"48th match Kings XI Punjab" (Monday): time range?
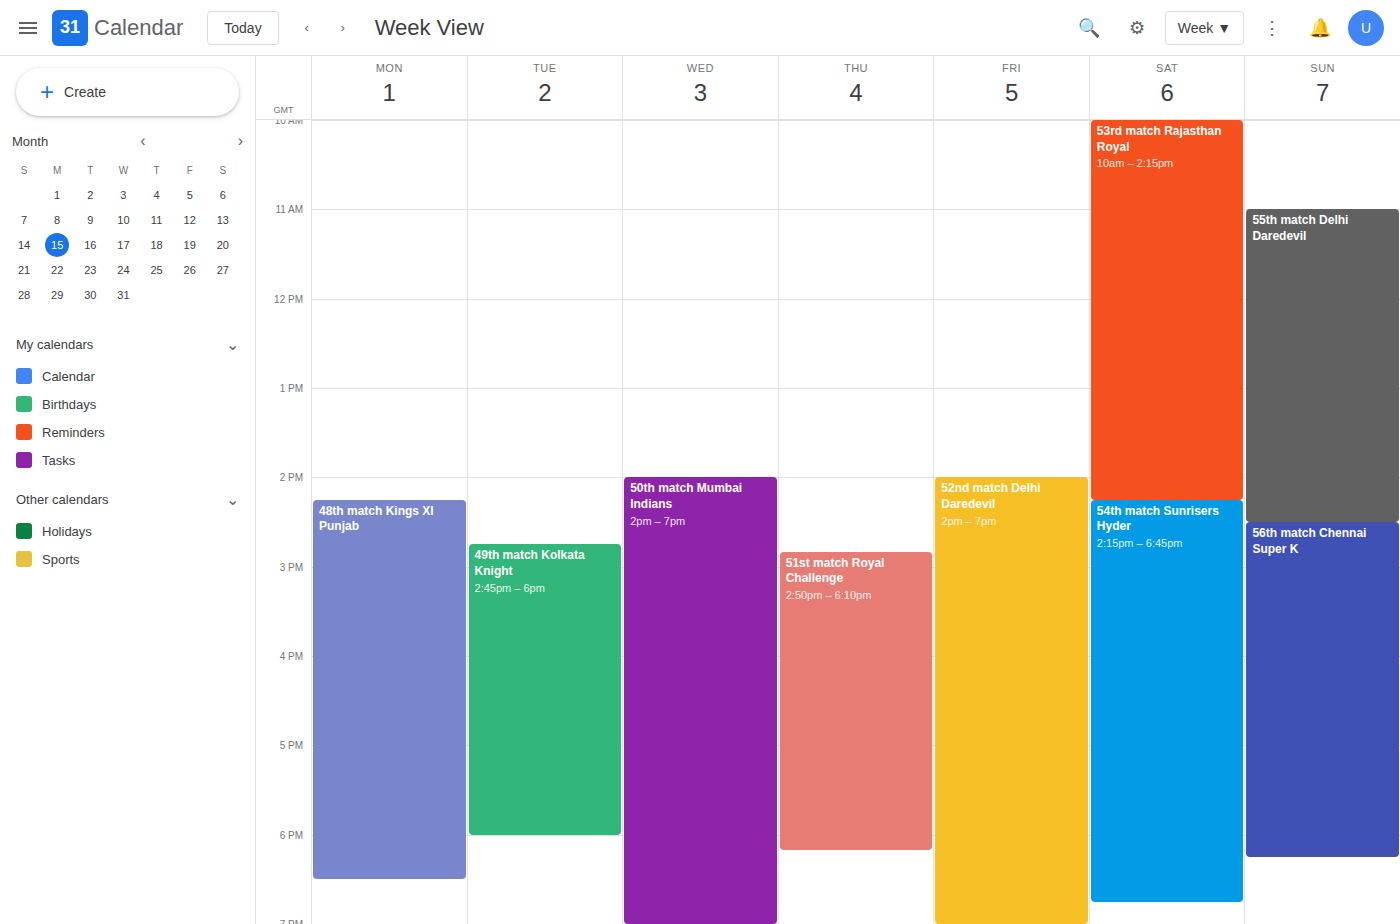
2:15 PM to 6:30 PM